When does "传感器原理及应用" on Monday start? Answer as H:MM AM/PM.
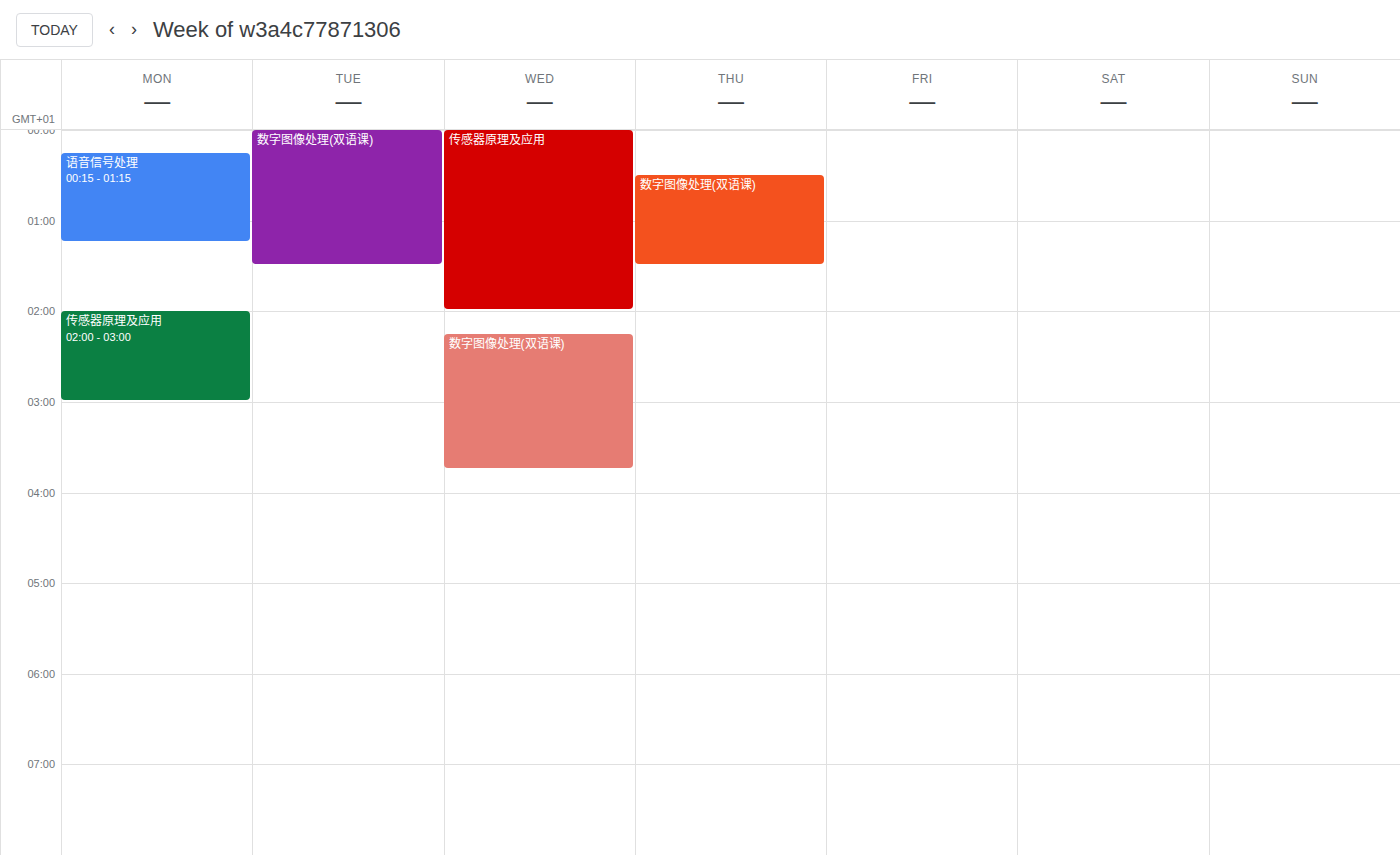
2:00 AM